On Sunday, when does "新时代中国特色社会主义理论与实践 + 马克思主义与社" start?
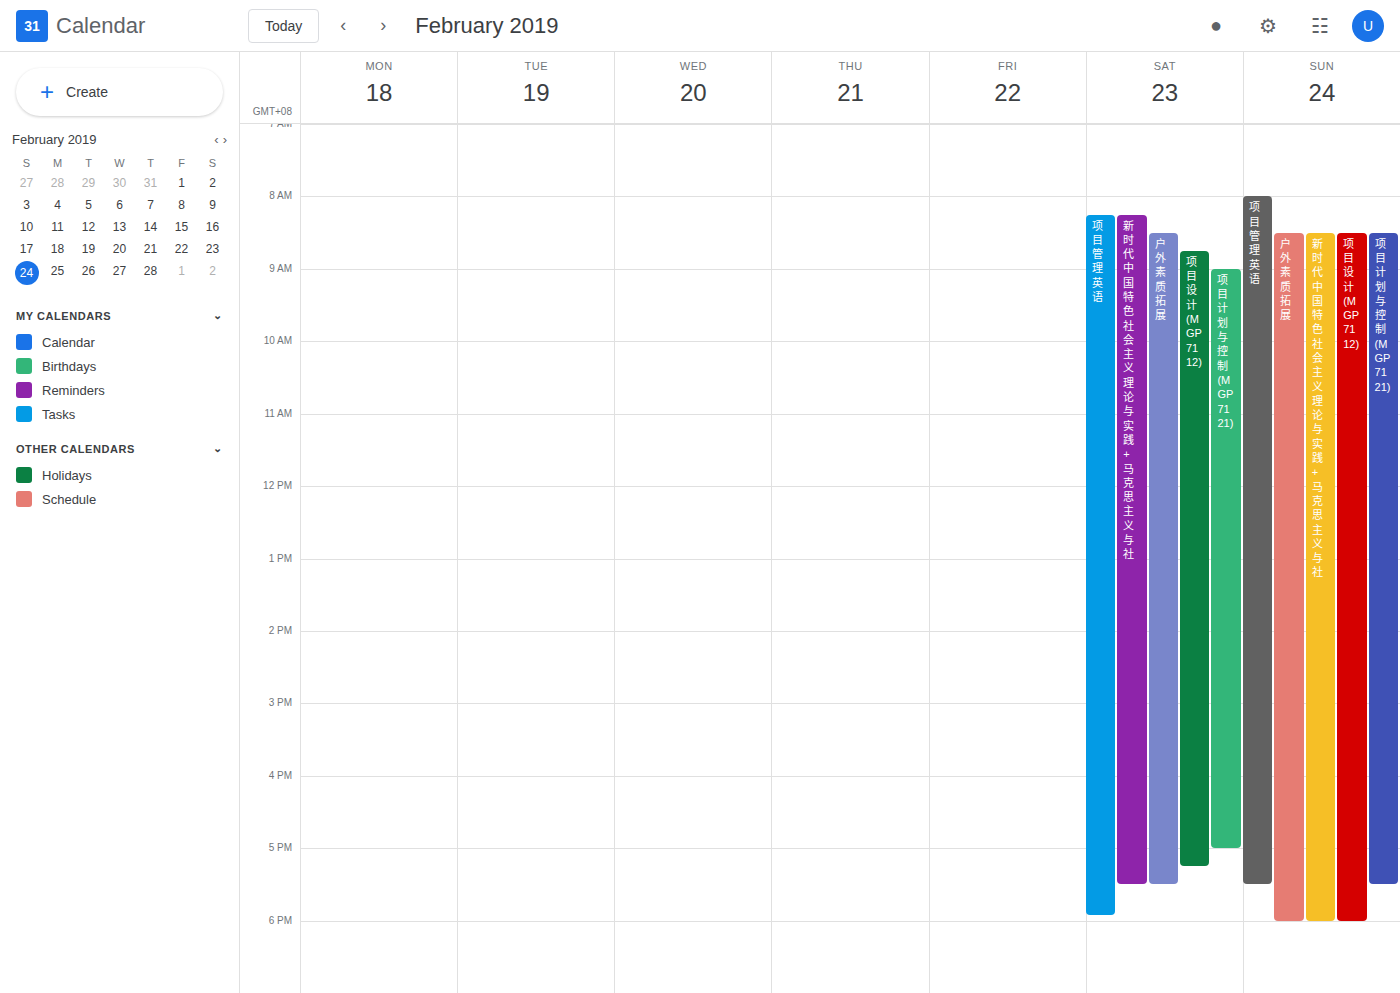
08:30